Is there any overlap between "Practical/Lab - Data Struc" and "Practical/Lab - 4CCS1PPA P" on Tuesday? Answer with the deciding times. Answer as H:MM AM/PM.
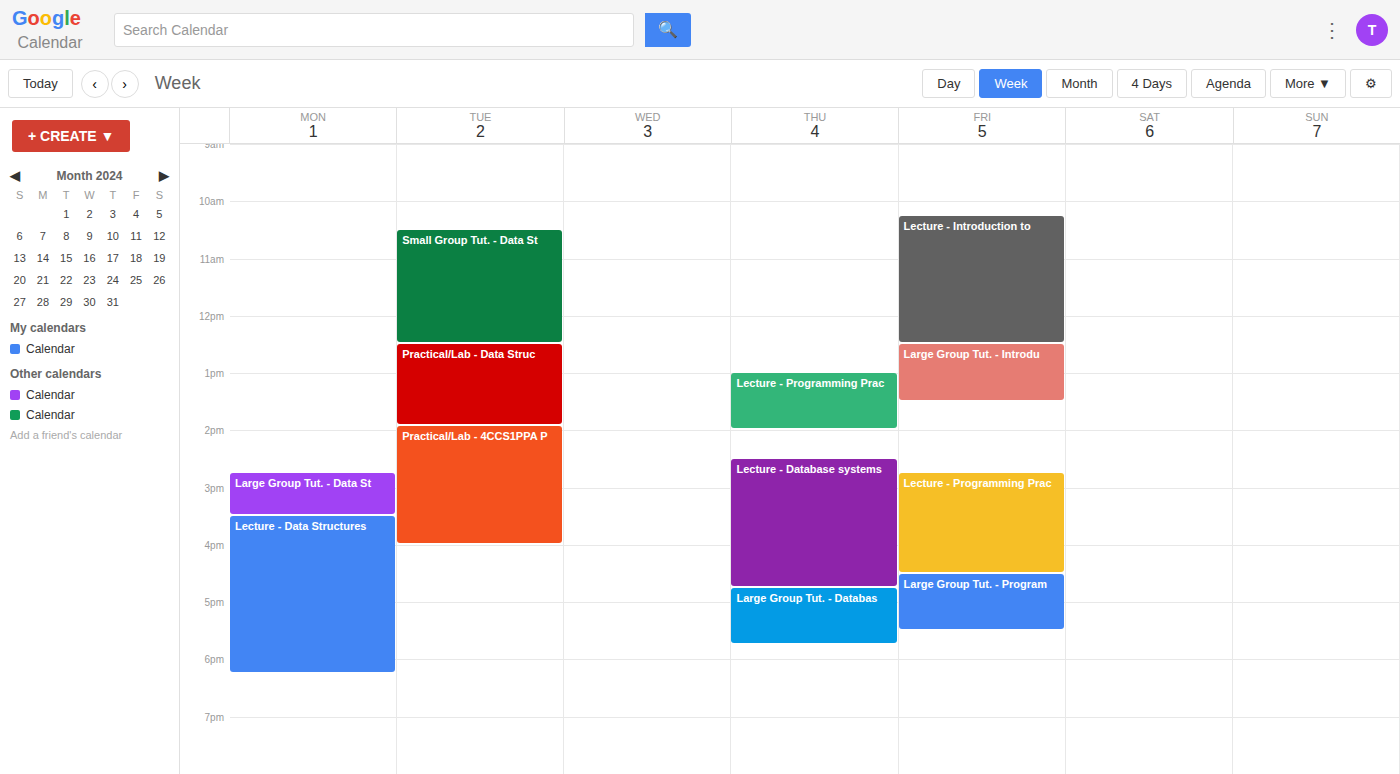
"Practical/Lab - Data Struc" ends at 1:55 PM, exactly when "Practical/Lab - 4CCS1PPA P" starts -- they touch but do not overlap.